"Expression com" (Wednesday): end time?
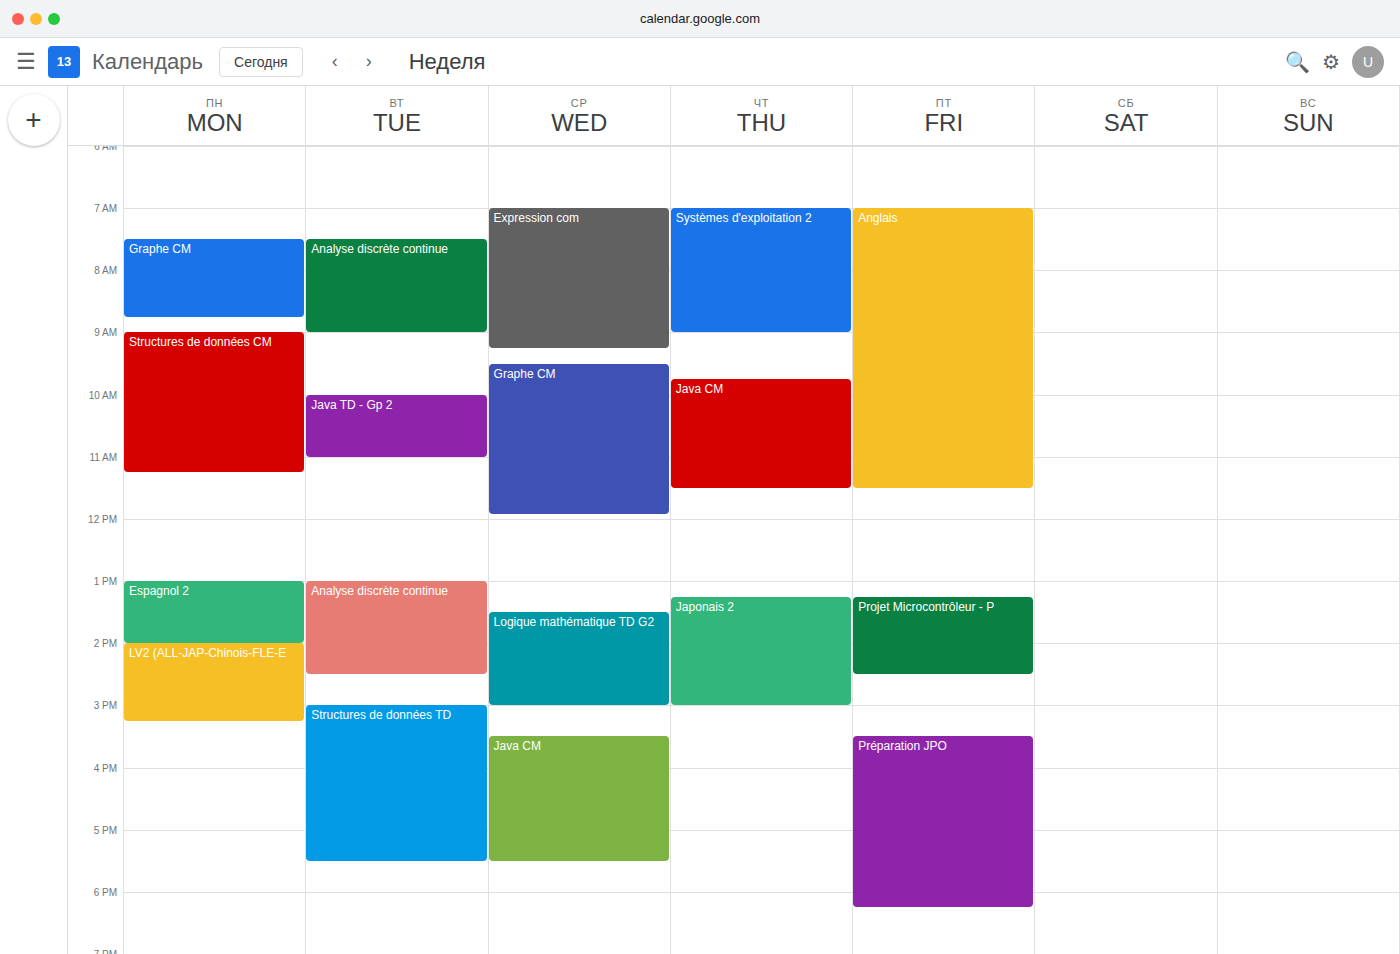
9:15 AM